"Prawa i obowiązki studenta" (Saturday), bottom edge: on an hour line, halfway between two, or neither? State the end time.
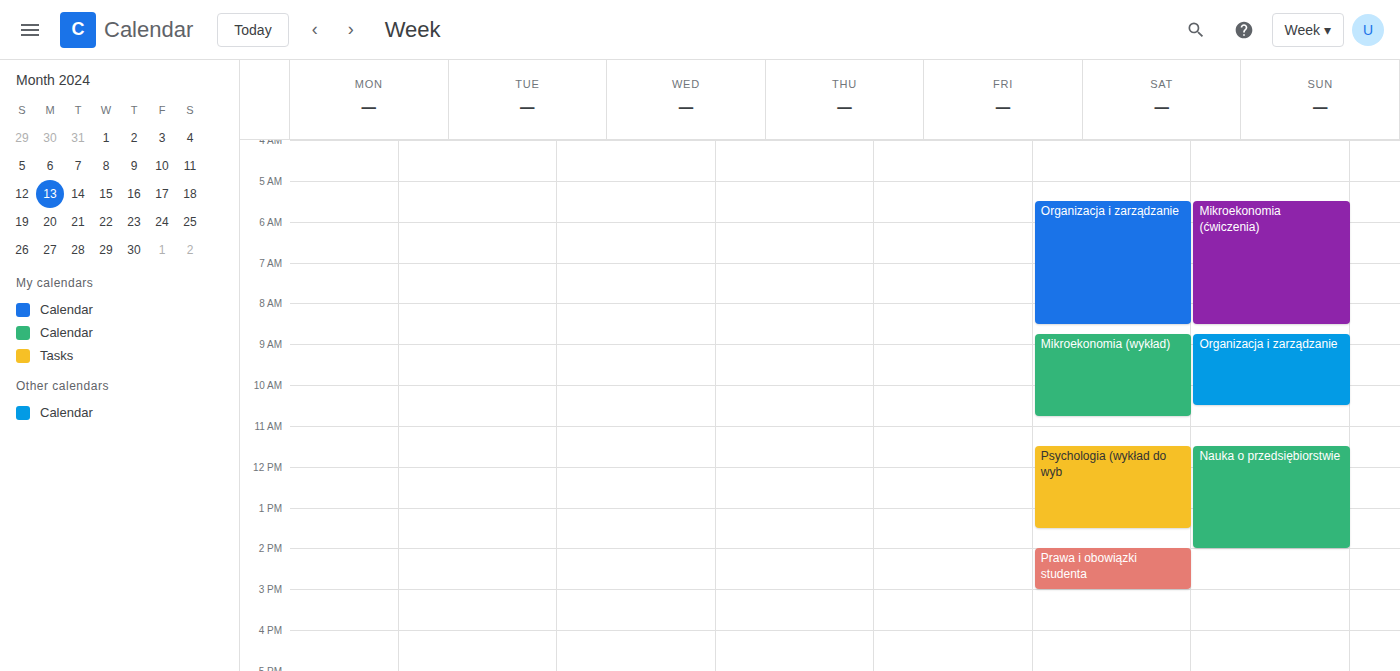
3:00 PM -- exactly on the 3 PM line.